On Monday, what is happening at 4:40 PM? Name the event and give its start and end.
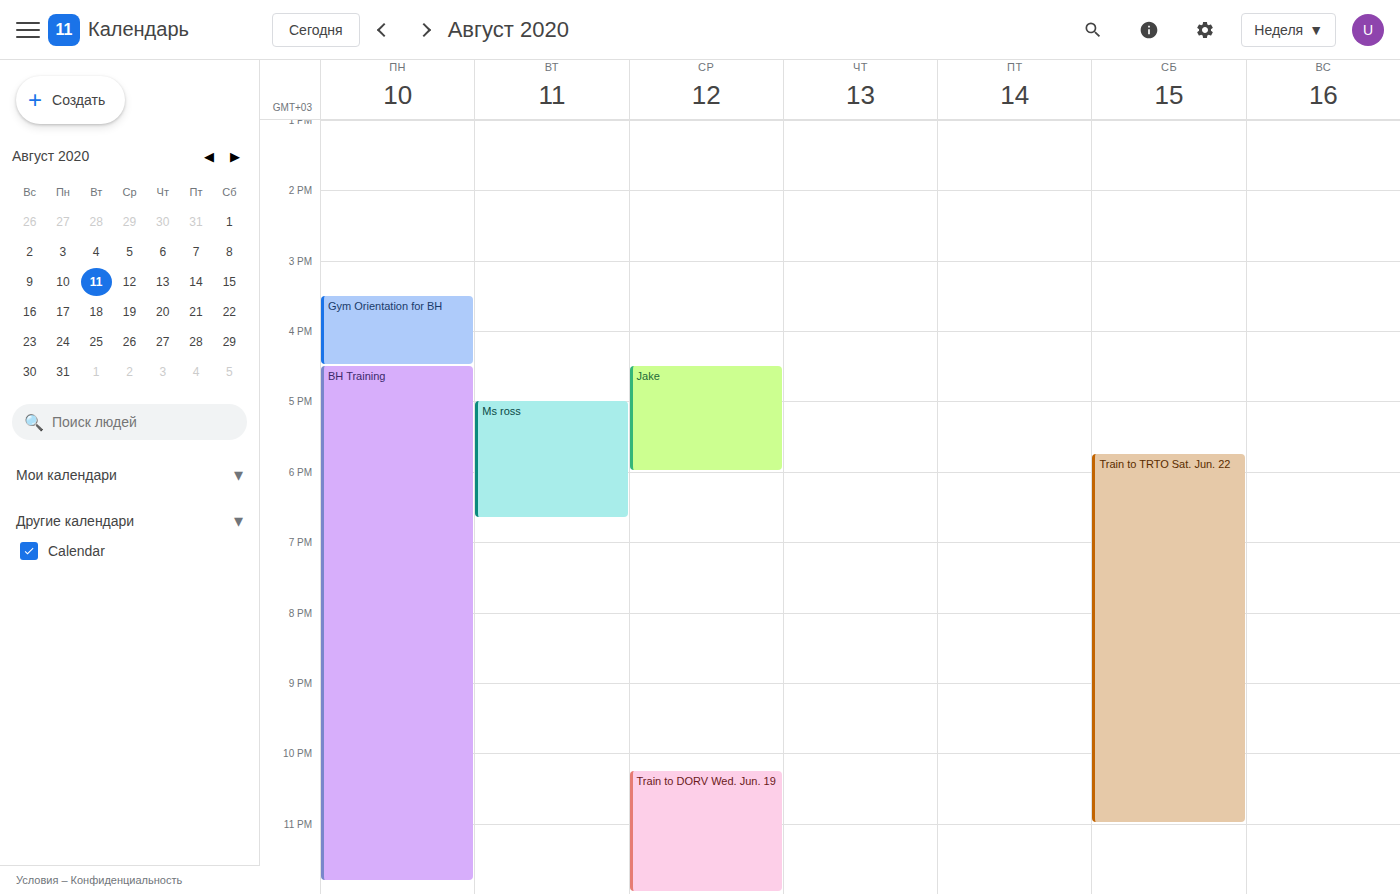
"BH Training", 4:30 PM to 11:50 PM